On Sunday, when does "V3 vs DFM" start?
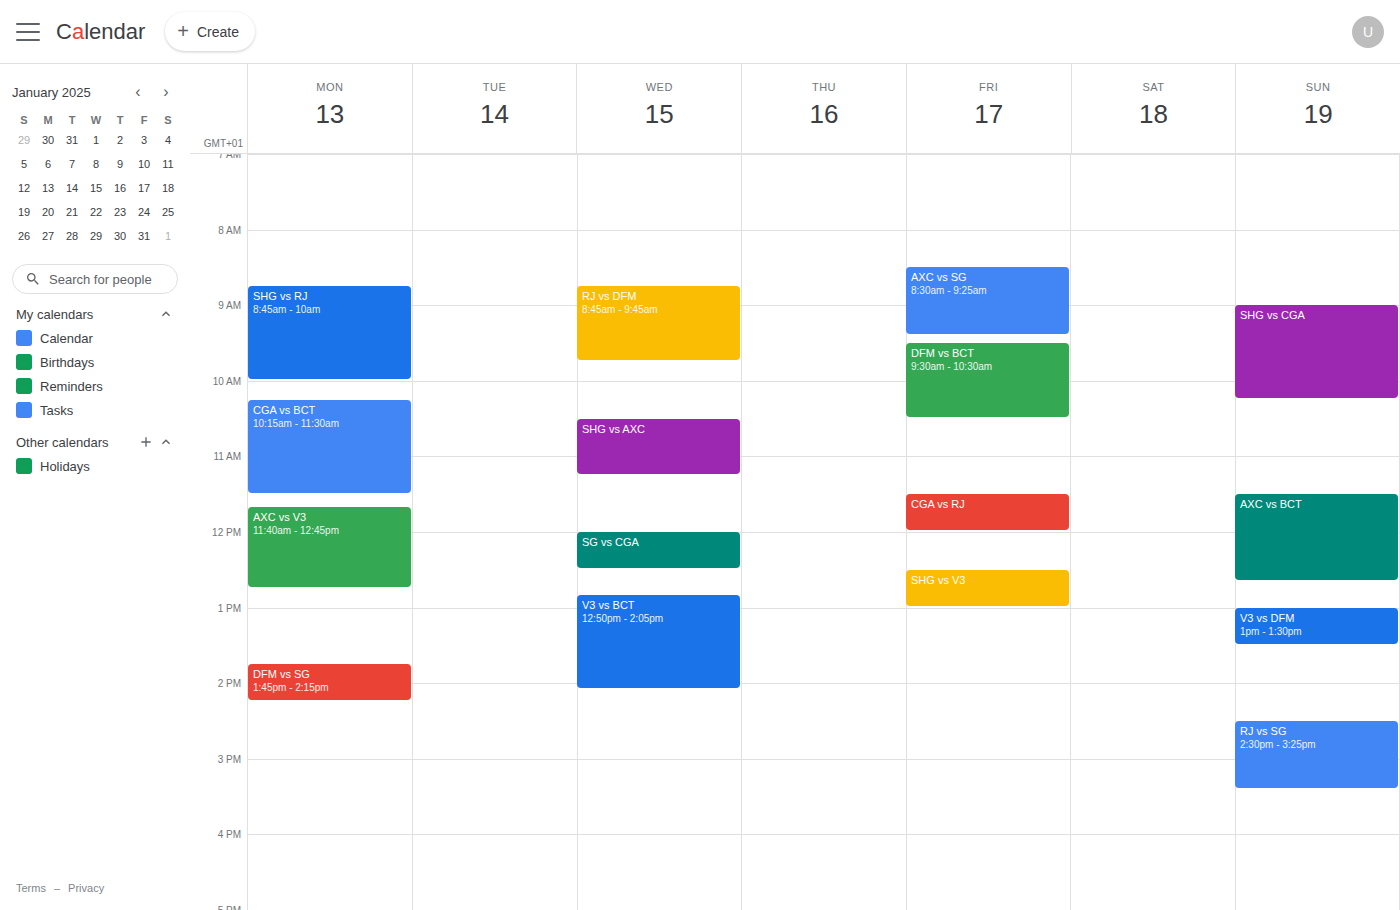
1:00 PM